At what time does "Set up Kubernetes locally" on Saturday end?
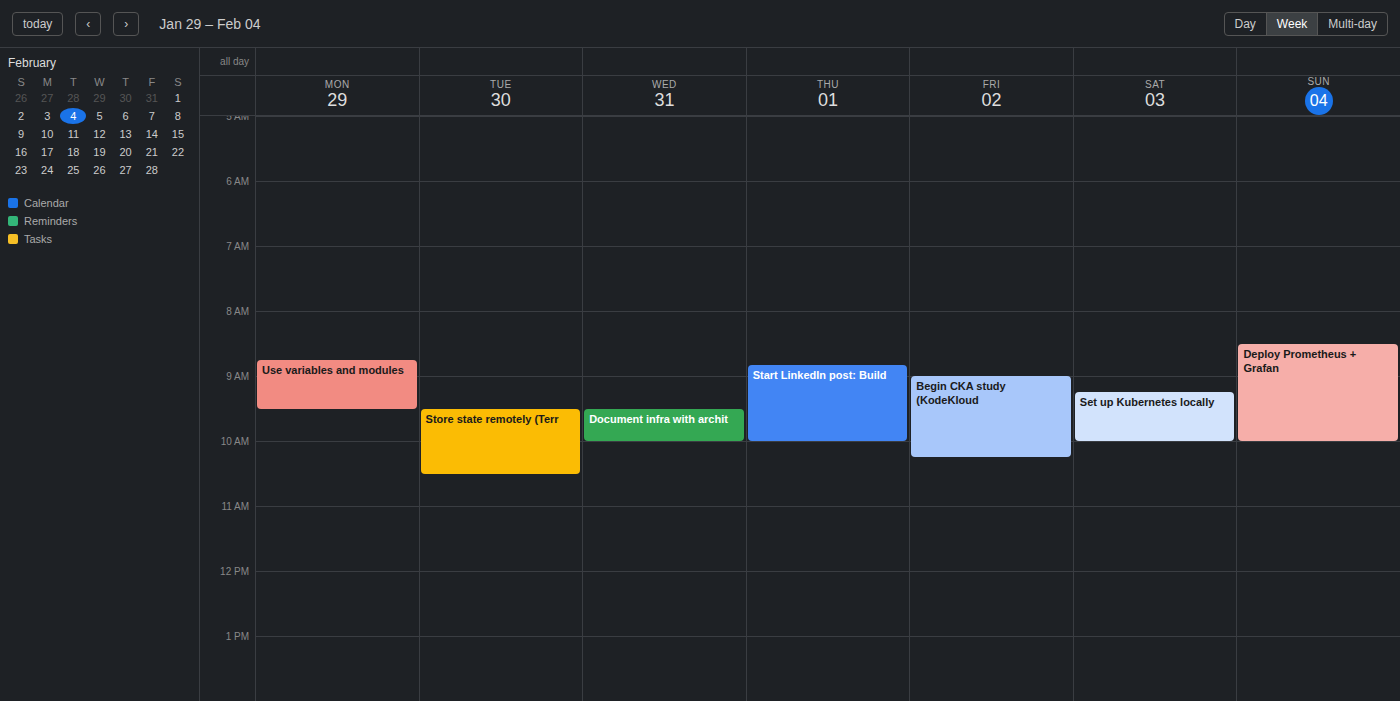
10:00 AM